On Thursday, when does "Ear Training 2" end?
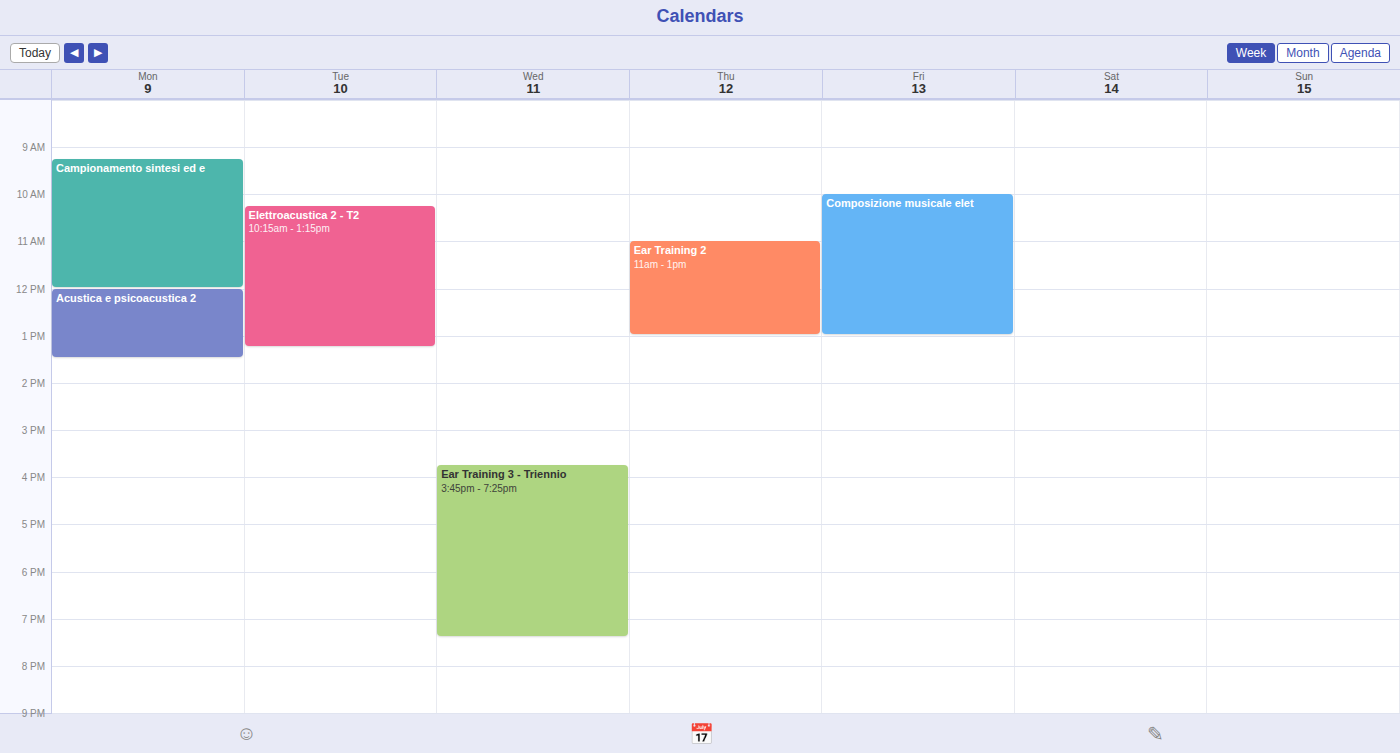
13:00